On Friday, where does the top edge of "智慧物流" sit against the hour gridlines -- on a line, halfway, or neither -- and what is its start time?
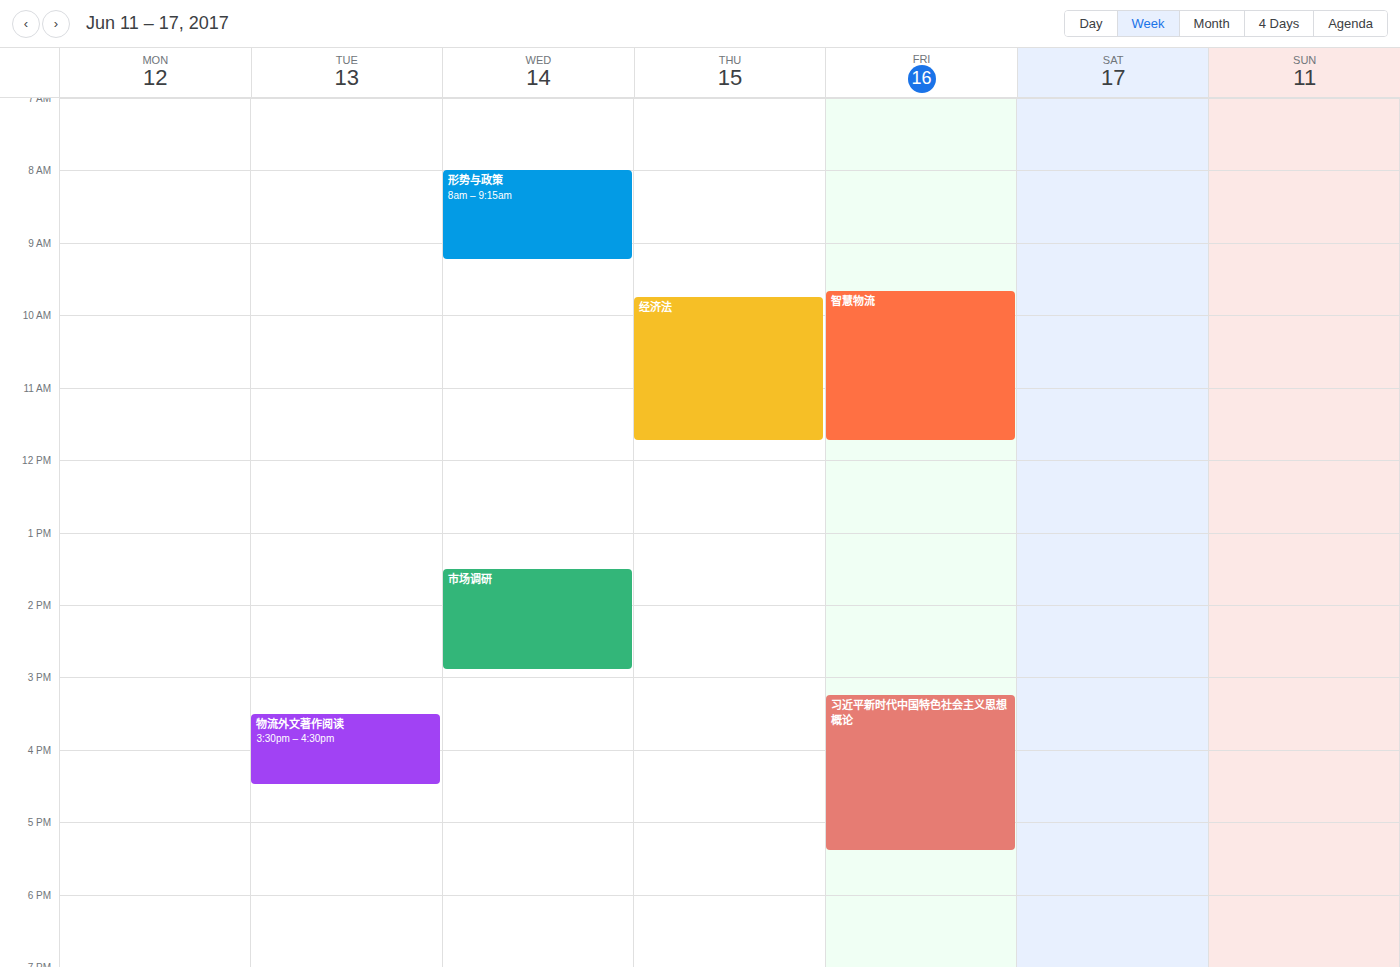
9:40 AM -- neither: 40 minutes below the 9 AM line and 20 minutes above the 10 AM line.